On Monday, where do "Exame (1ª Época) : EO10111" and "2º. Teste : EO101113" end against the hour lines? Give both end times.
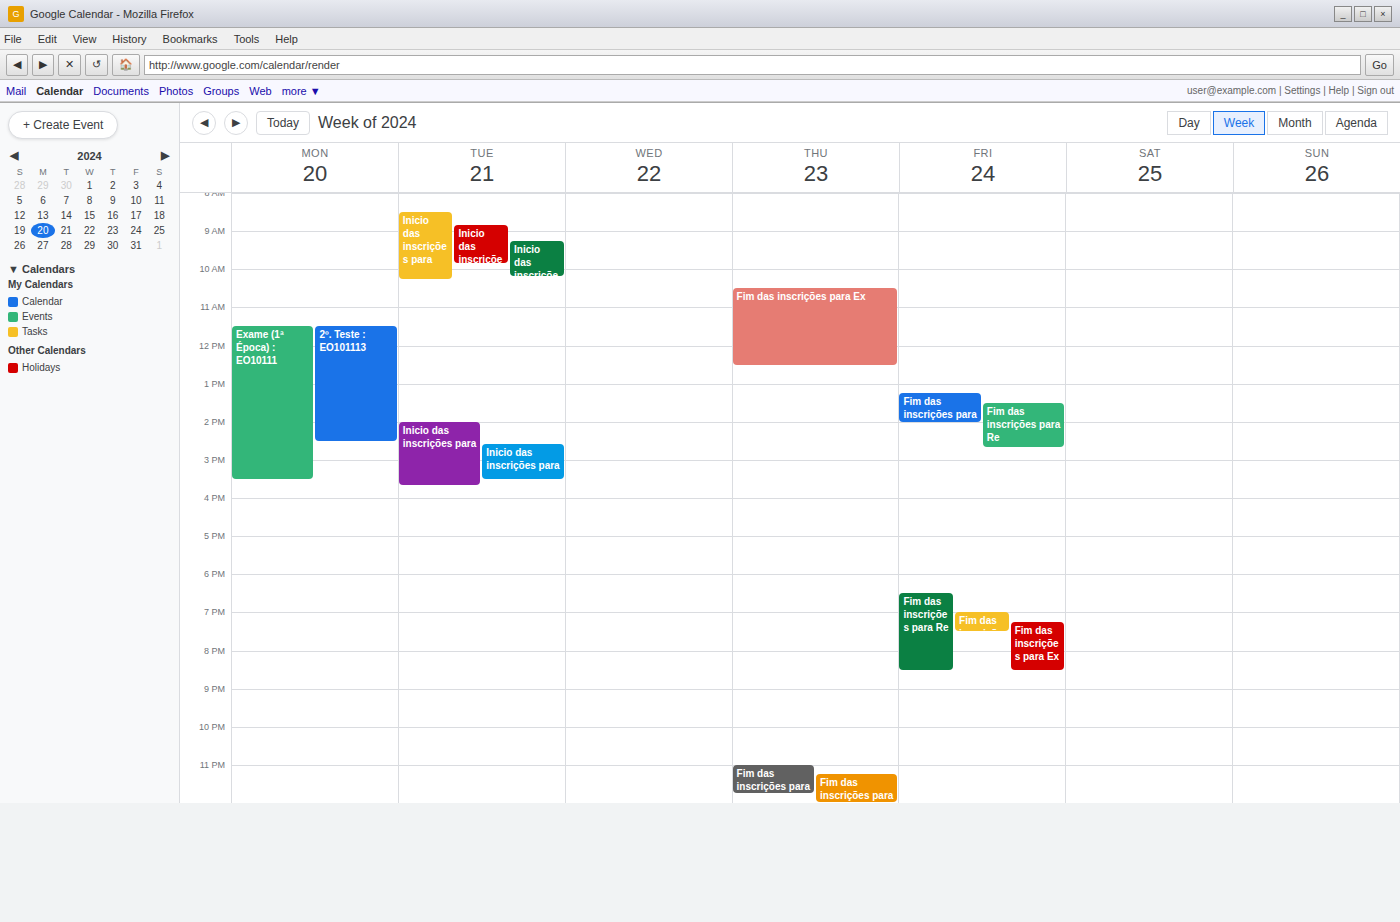
"Exame (1ª Época) : EO10111": 3:30 PM, halfway between the 3 PM and 4 PM lines. "2º. Teste : EO101113": 2:30 PM, halfway between the 2 PM and 3 PM lines.